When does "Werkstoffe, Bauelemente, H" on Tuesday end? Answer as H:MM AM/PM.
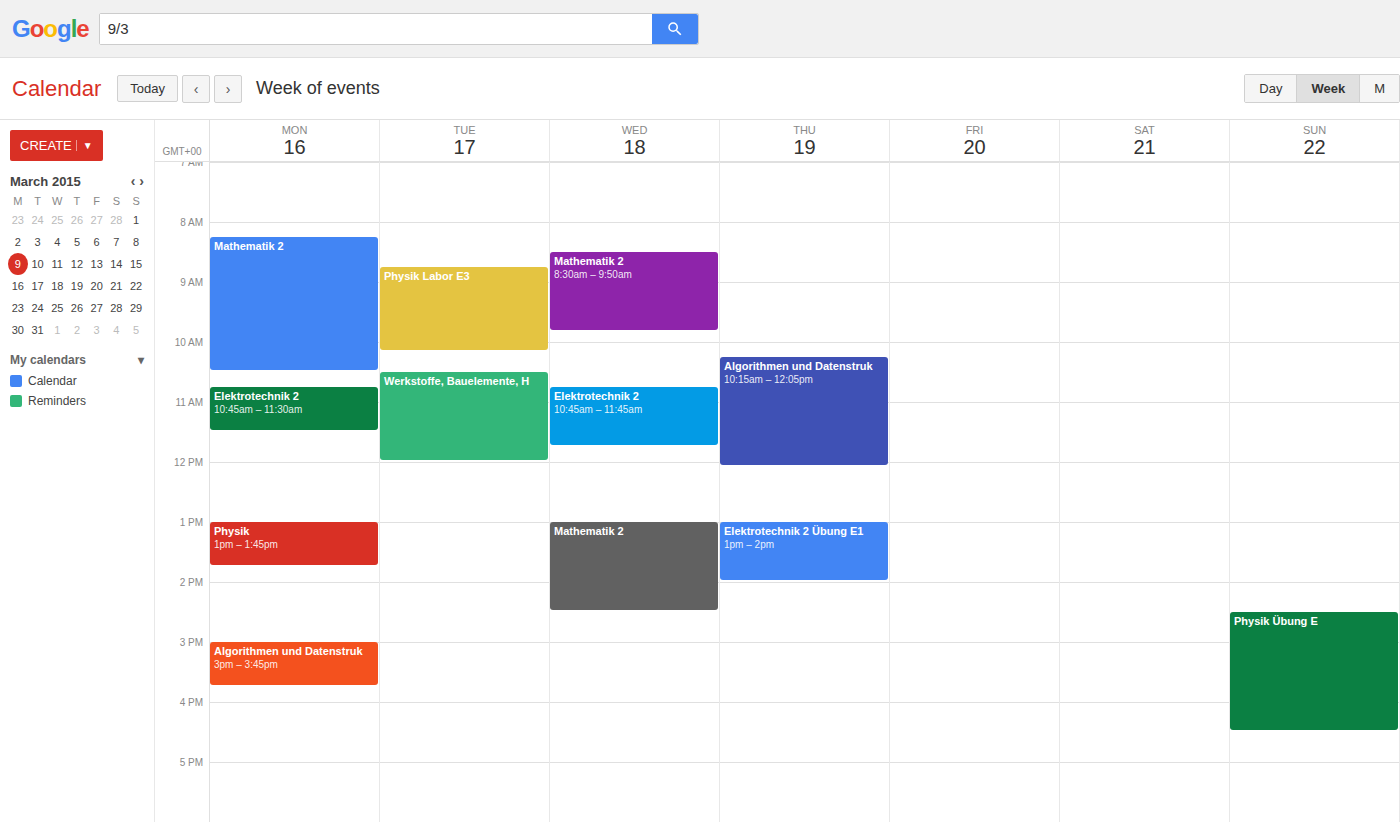
12:00 PM